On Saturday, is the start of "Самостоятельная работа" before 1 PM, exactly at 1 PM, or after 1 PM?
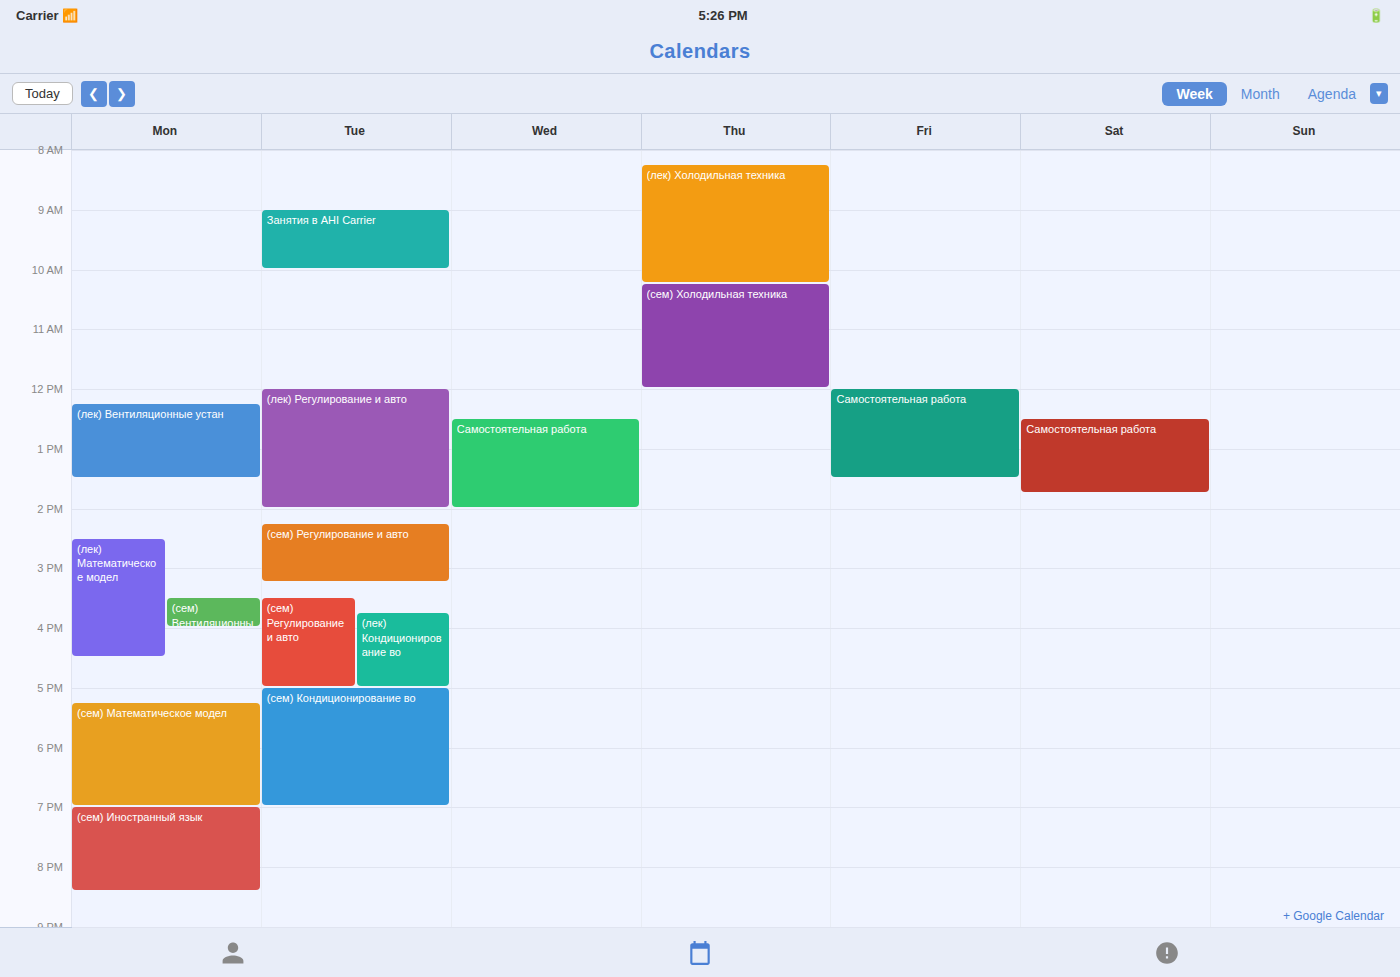
12:30 PM -- before 1 PM, 30 minutes above the 1 PM line.